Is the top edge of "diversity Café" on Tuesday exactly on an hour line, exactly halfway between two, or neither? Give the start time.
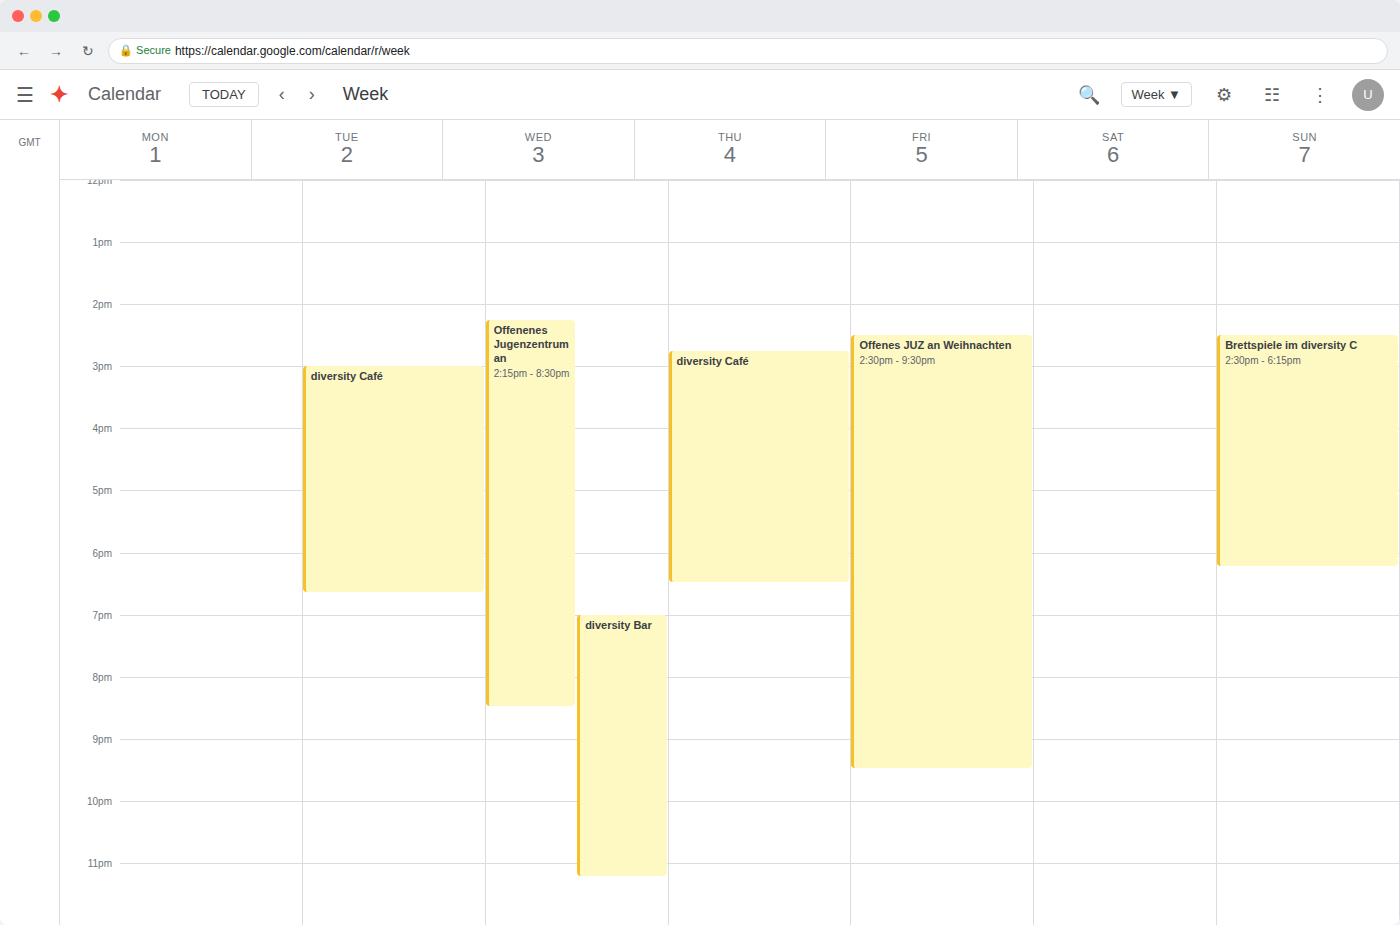
3:00 PM -- exactly on the 3 PM line.